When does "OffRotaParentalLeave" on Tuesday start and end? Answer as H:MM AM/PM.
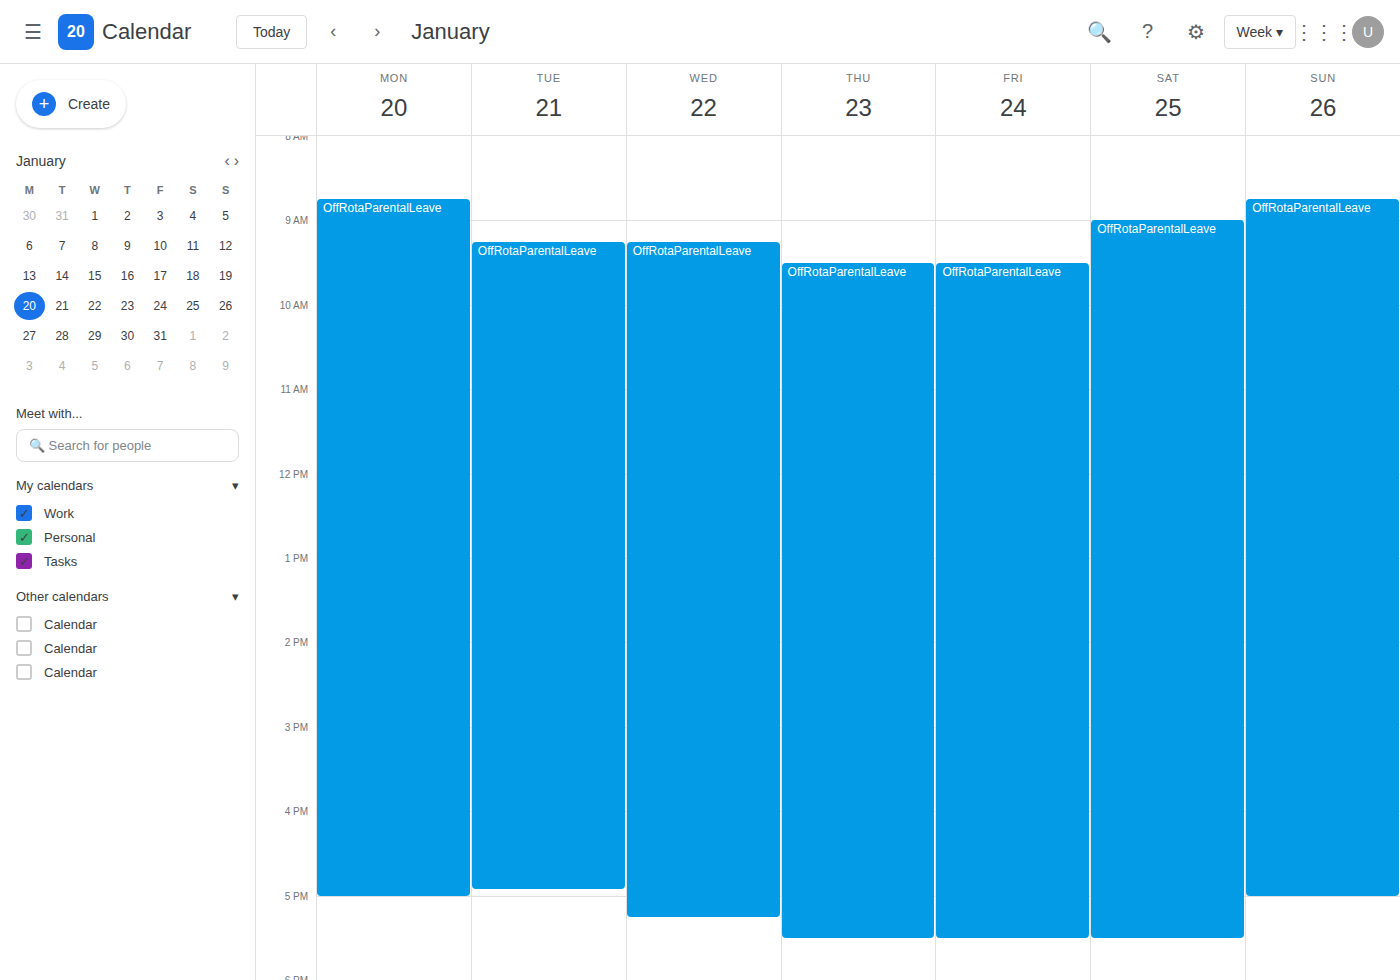
9:15 AM to 4:55 PM